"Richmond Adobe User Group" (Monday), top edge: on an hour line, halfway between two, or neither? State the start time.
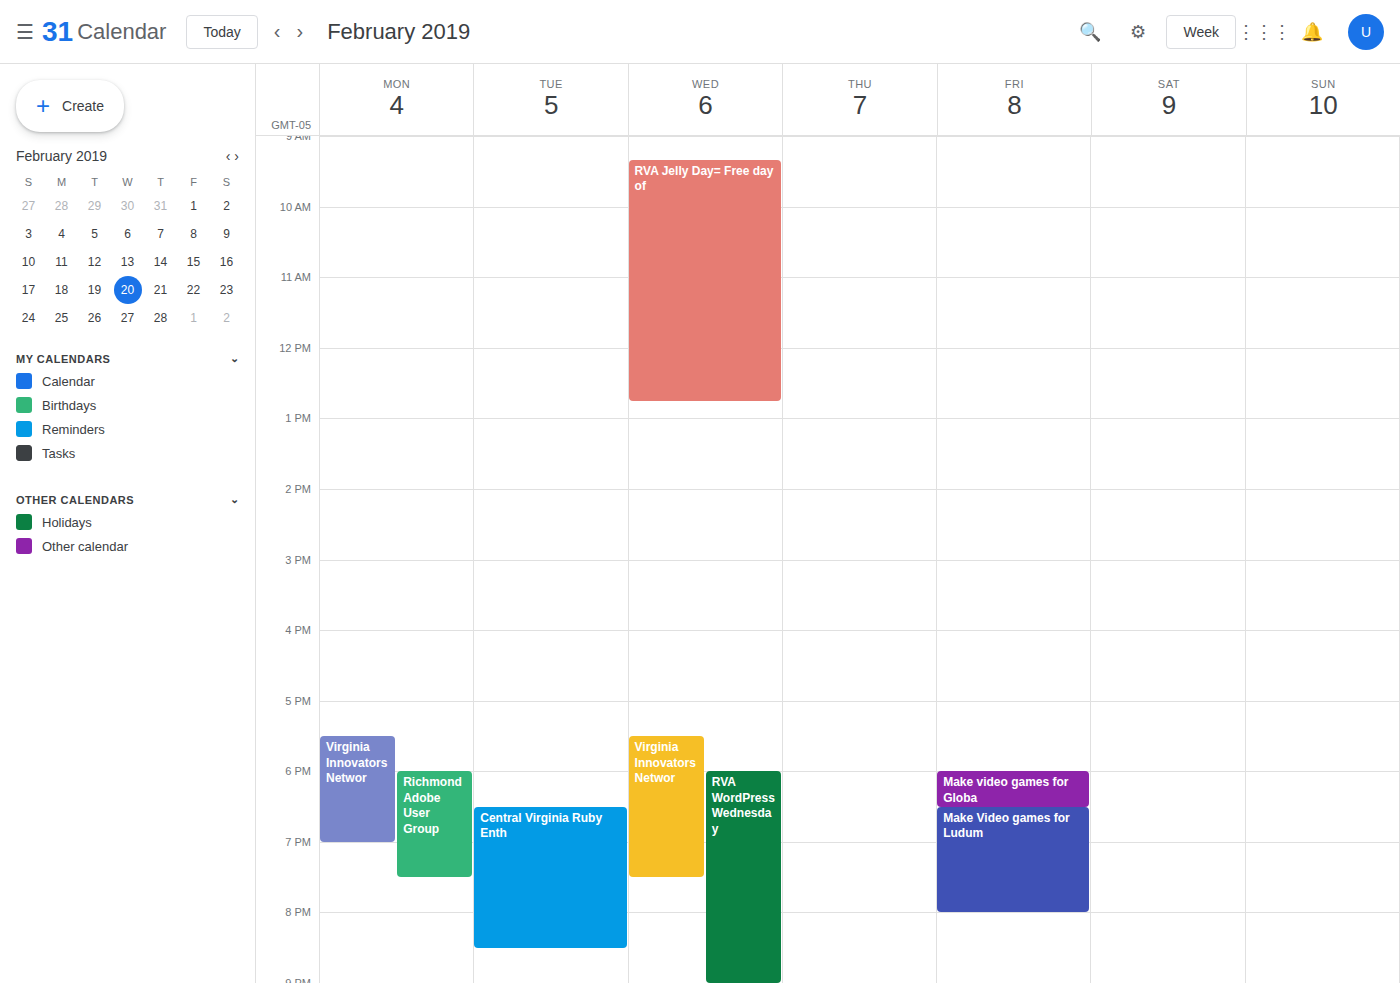
18:00 -- exactly on the 18:00 line.